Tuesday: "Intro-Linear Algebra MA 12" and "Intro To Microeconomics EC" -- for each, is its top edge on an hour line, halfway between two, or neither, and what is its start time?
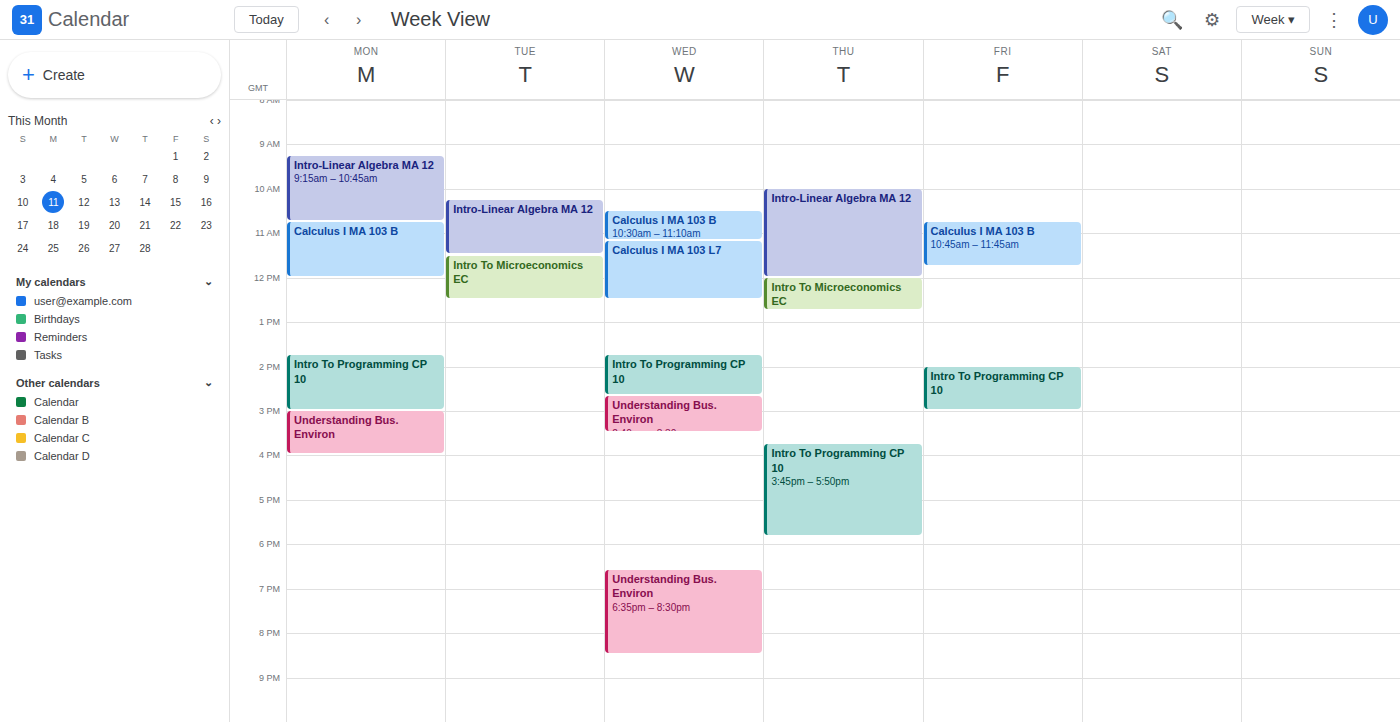
"Intro-Linear Algebra MA 12": 10:15 AM, neither: a quarter of the way from the 10 AM line to the 11 AM line. "Intro To Microeconomics EC": 11:30 AM, halfway between the 11 AM and 12 PM lines.